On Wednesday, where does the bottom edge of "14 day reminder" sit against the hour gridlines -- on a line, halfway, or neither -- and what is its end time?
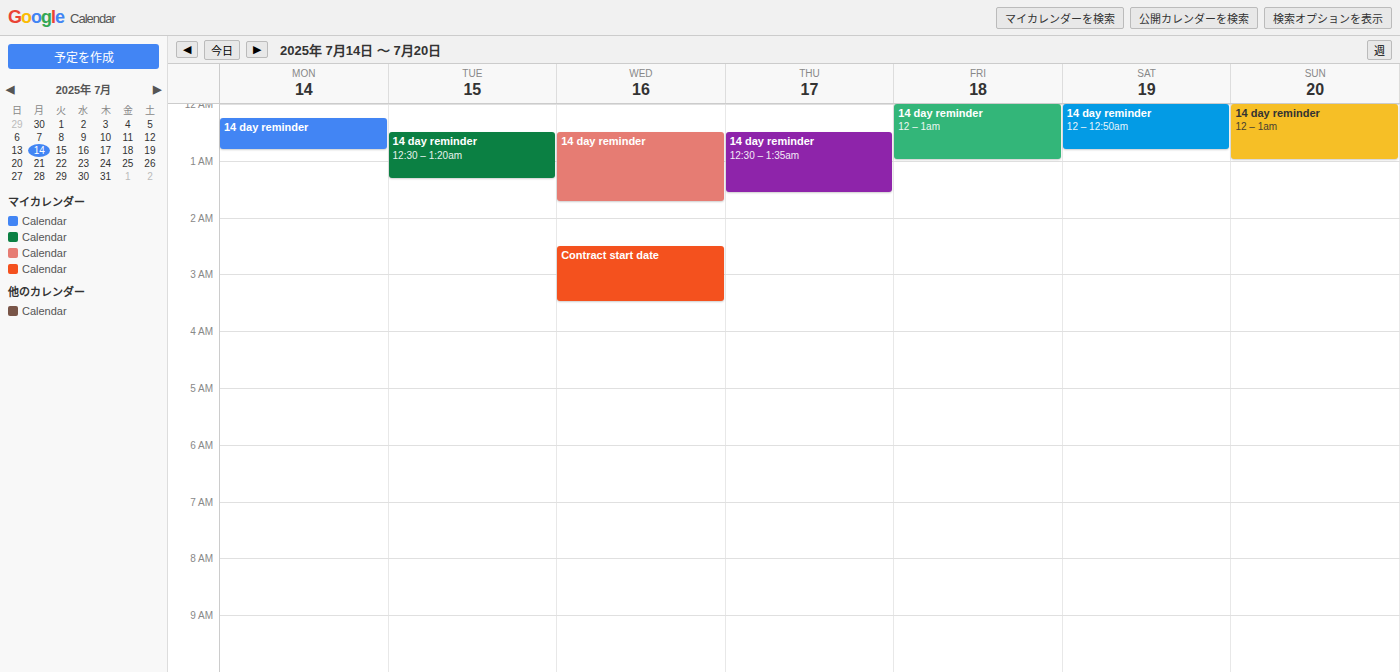
1:45 AM -- neither: three quarters of the way from the 1 AM line to the 2 AM line.